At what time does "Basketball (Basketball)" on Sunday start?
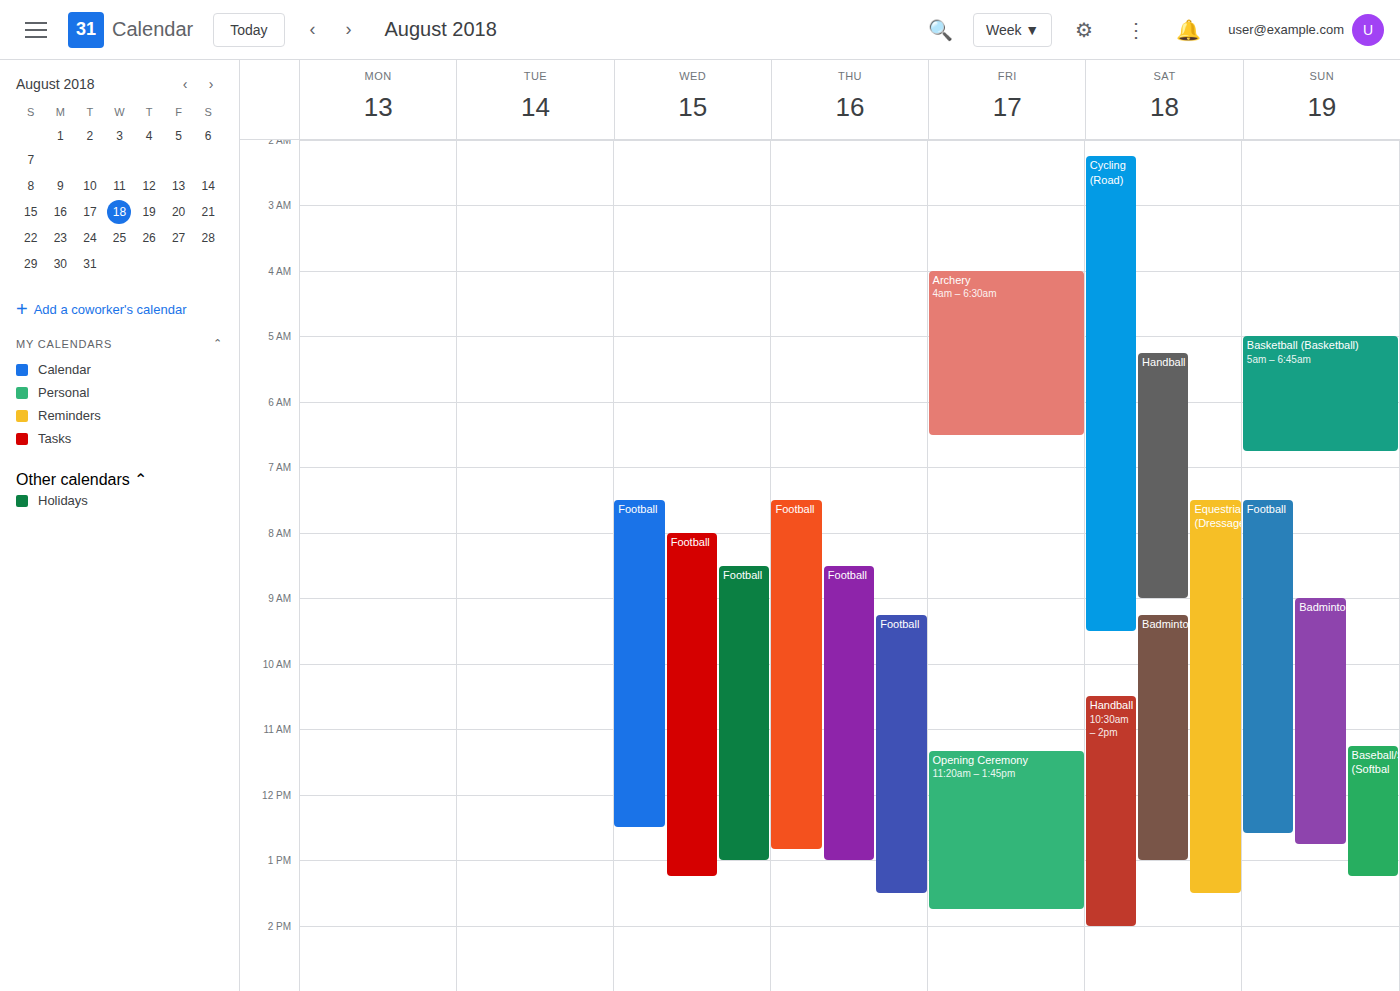
5:00 AM